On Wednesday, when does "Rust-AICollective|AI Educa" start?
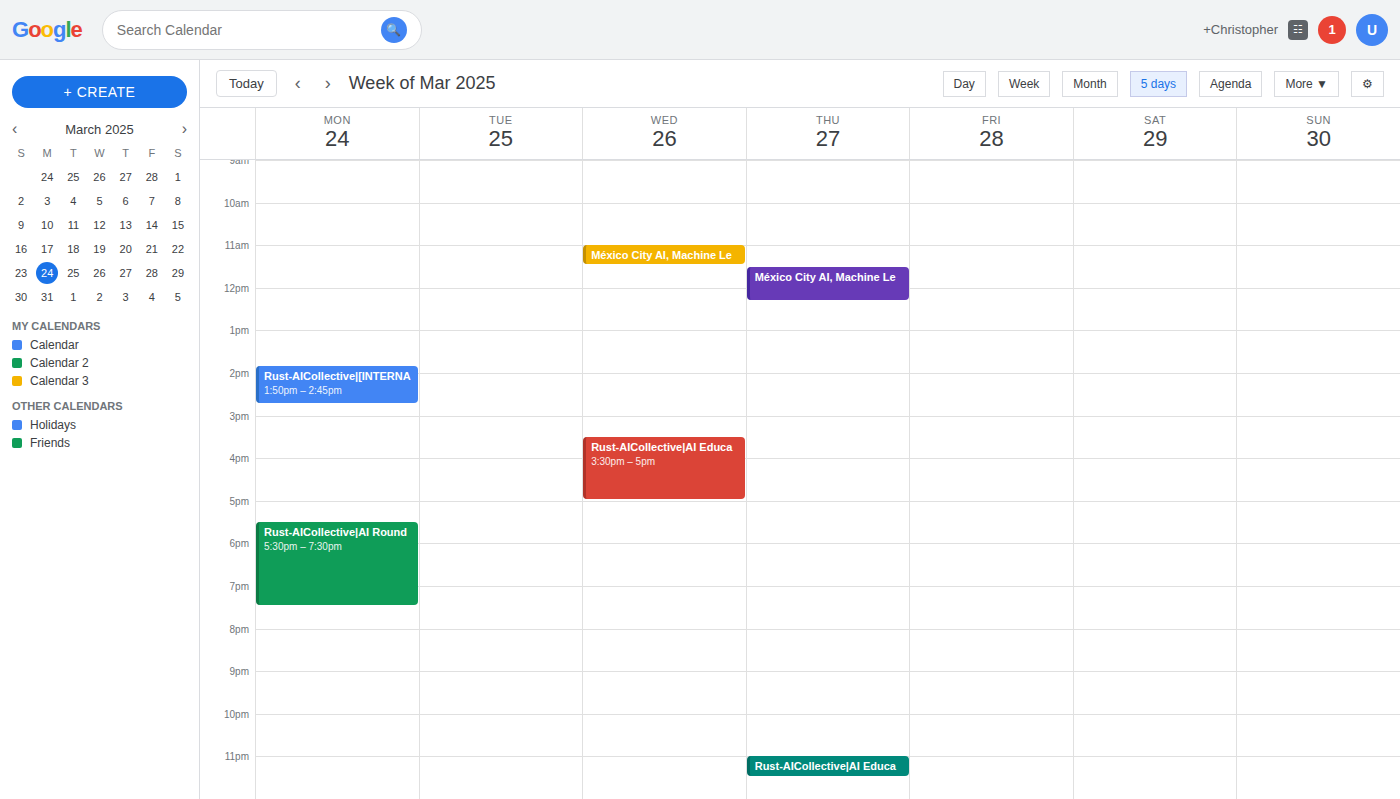
15:30